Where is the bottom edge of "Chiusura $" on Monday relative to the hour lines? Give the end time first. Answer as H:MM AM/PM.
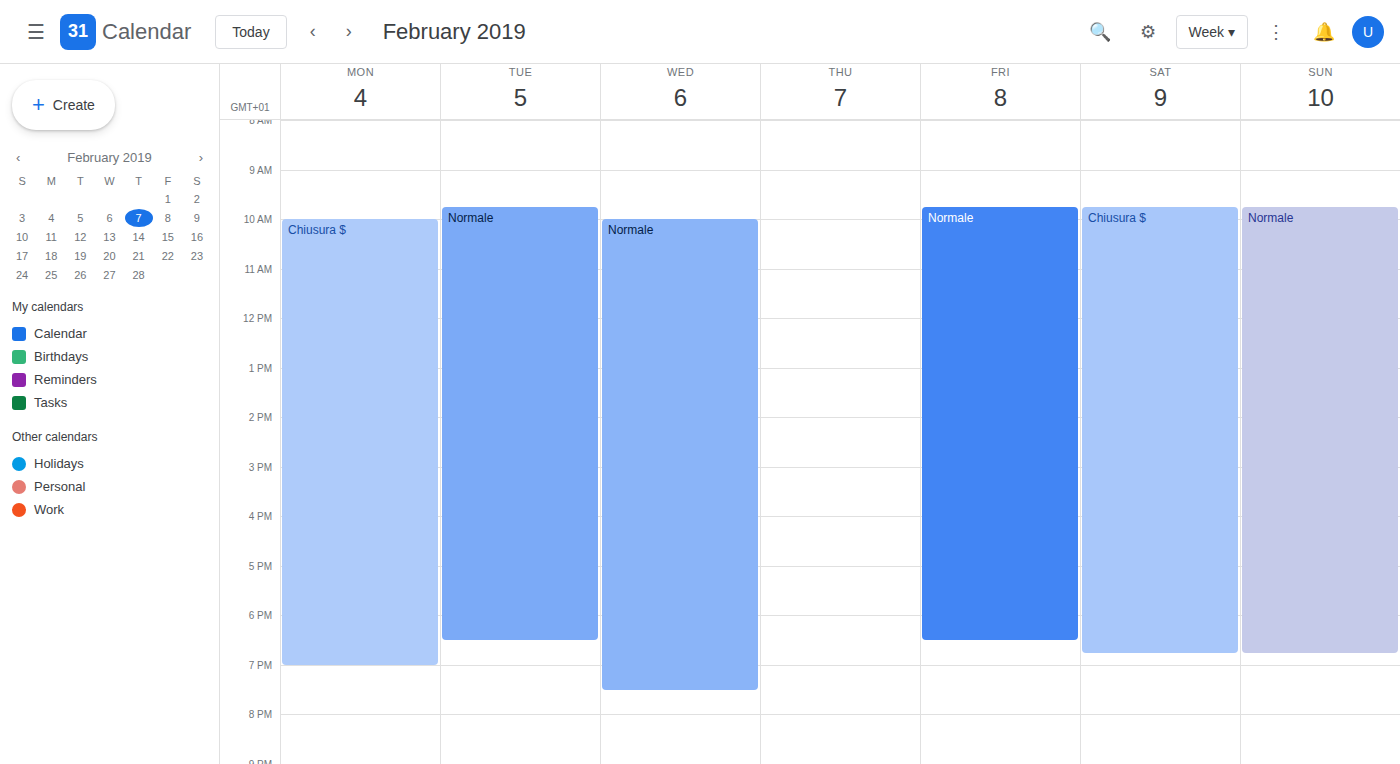
7:00 PM -- exactly on the 7 PM line.